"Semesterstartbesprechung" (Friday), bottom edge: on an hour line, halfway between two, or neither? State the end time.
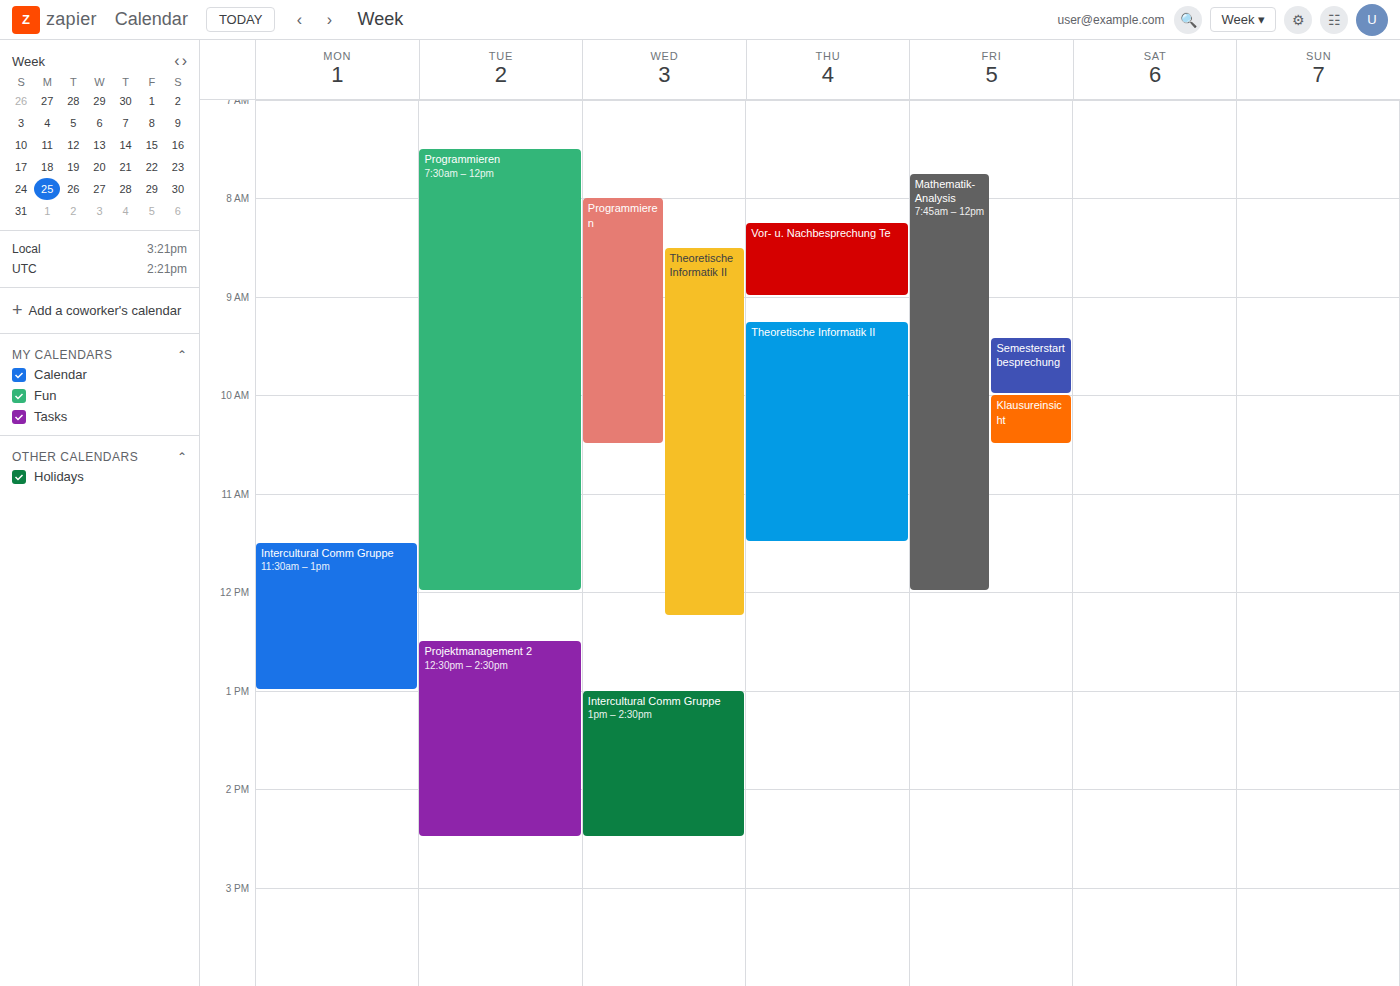
10:00 AM -- exactly on the 10 AM line.